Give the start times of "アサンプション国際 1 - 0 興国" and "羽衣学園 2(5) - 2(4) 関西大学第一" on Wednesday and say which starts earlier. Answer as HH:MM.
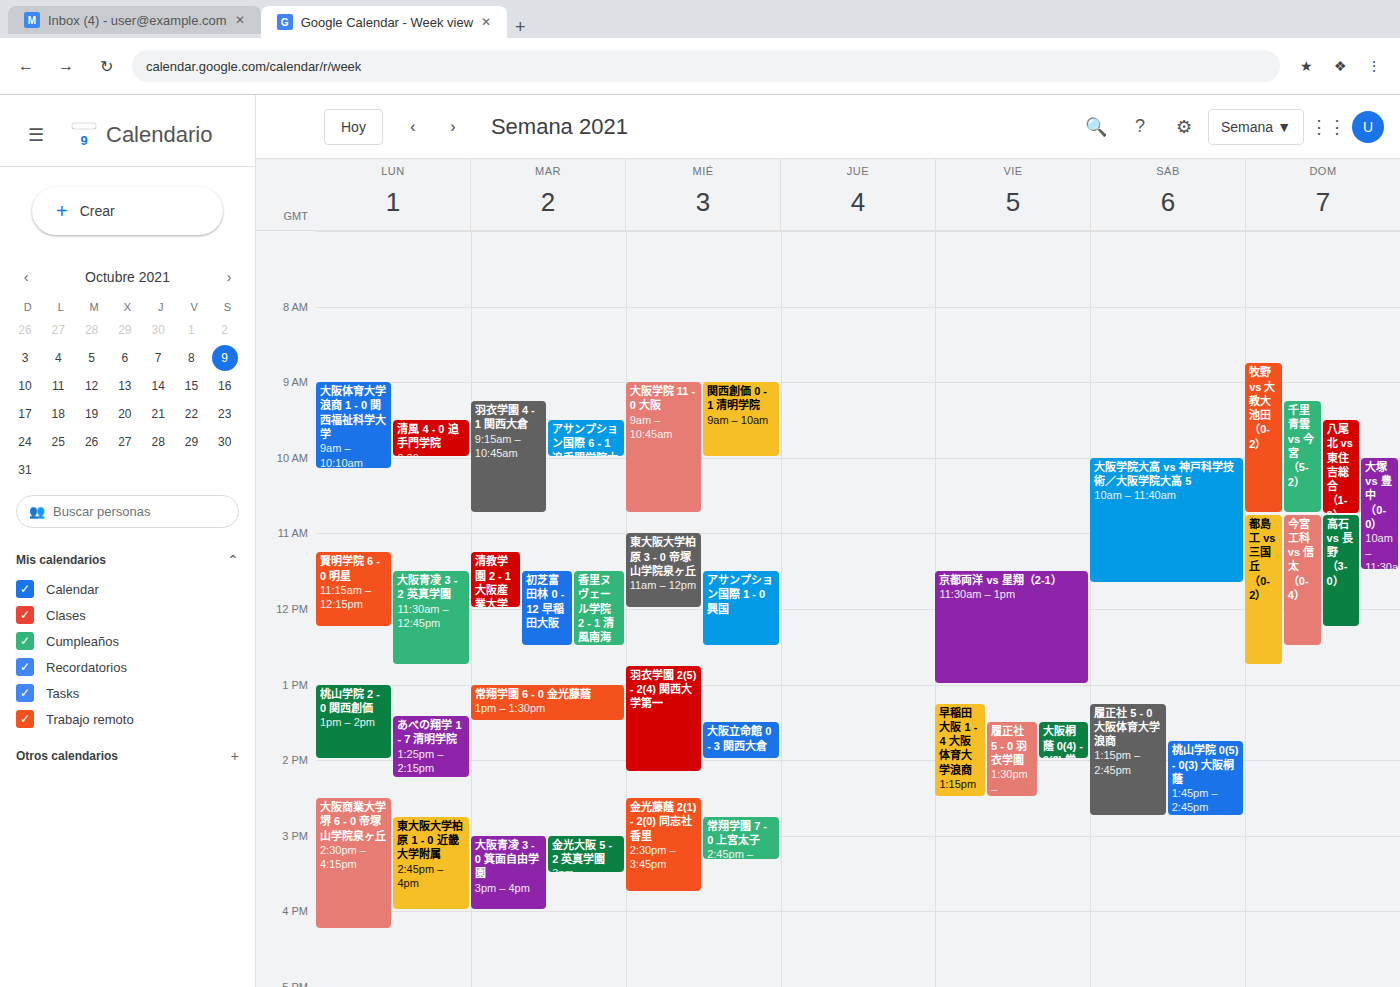
"アサンプション国際 1 - 0 興国" 11:30; "羽衣学園 2(5) - 2(4) 関西大学第一" 12:45.